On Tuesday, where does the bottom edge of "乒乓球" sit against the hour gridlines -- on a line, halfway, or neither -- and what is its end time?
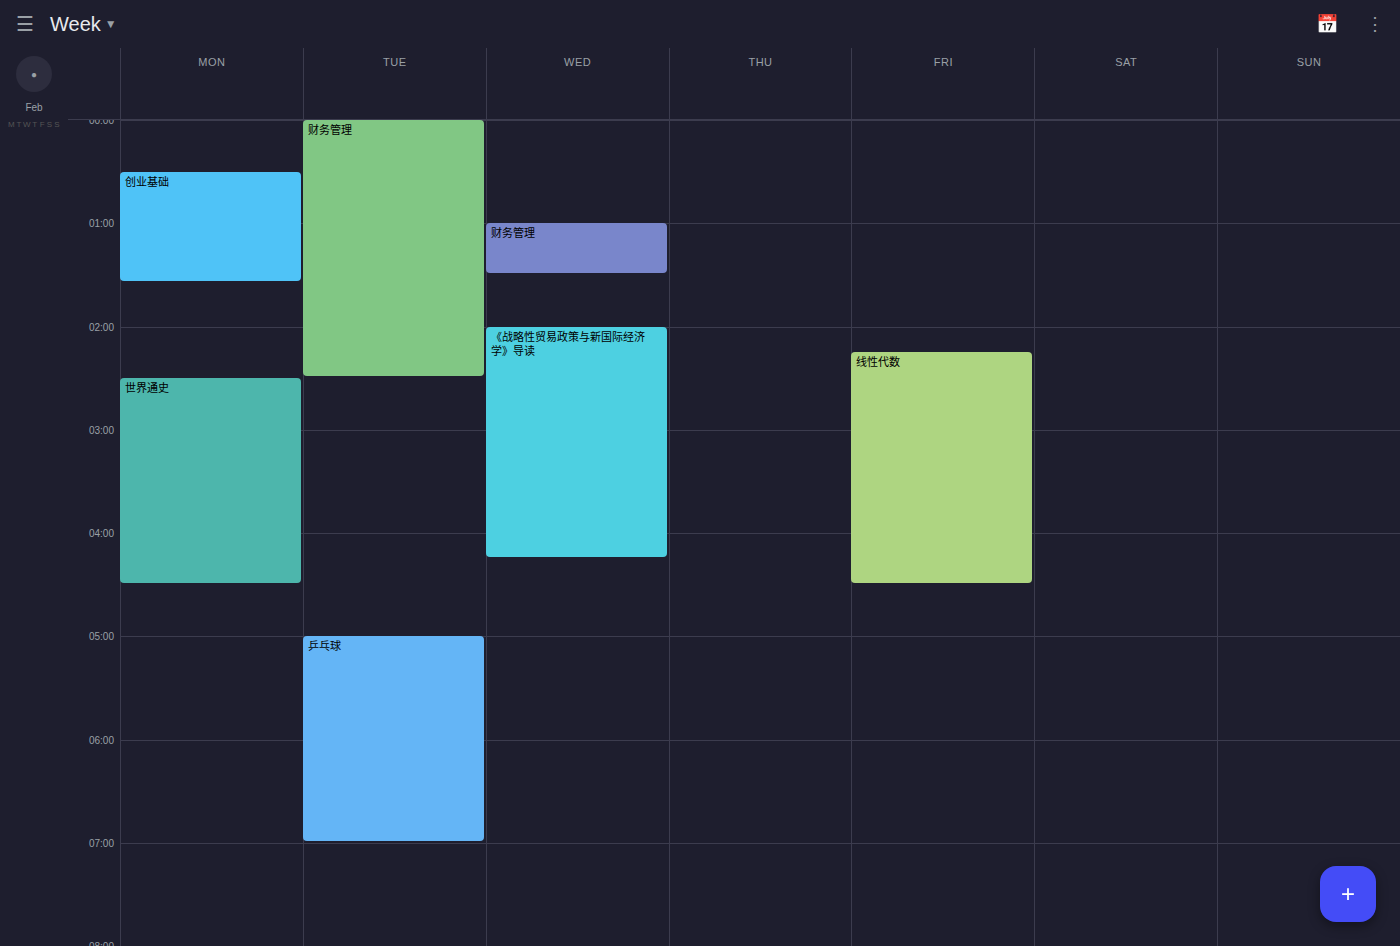
7:00 AM -- exactly on the 7 AM line.